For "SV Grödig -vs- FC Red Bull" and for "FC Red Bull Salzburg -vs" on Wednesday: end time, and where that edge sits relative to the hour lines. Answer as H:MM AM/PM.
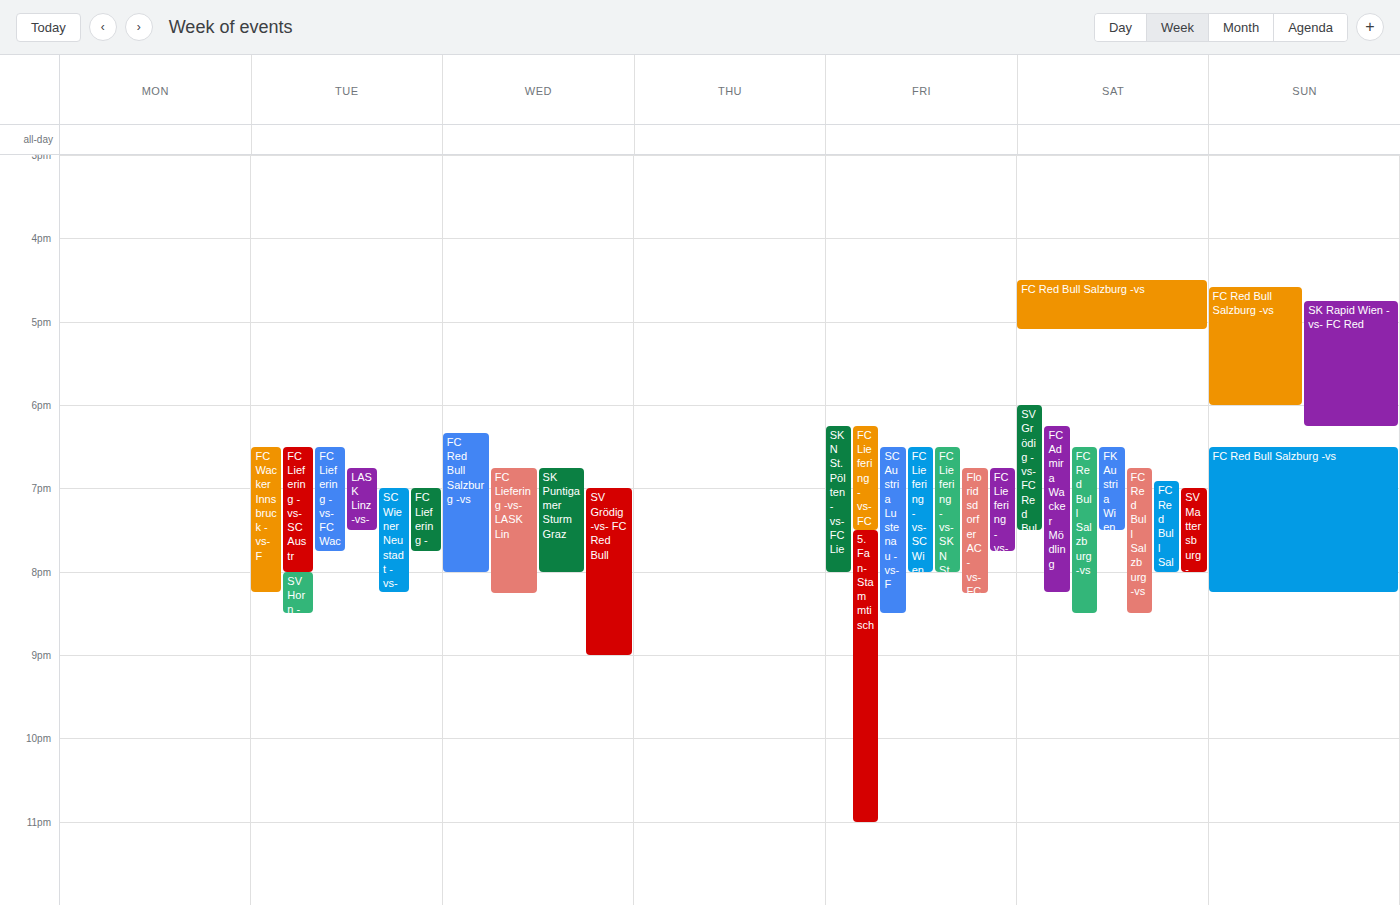
"SV Grödig -vs- FC Red Bull": 9:00 PM, exactly on the 9 PM line. "FC Red Bull Salzburg -vs": 8:00 PM, exactly on the 8 PM line.